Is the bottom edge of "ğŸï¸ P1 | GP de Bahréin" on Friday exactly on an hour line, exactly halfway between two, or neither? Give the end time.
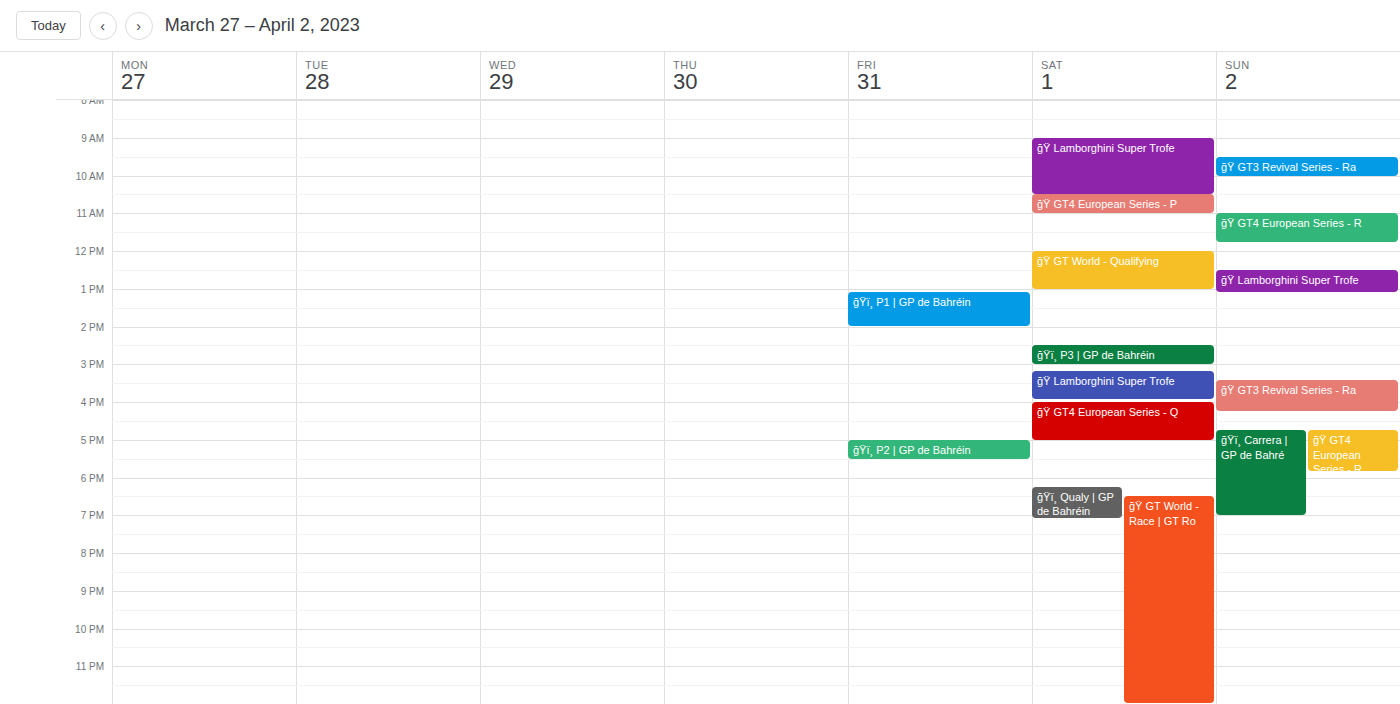
2:00 PM -- exactly on the 2 PM line.